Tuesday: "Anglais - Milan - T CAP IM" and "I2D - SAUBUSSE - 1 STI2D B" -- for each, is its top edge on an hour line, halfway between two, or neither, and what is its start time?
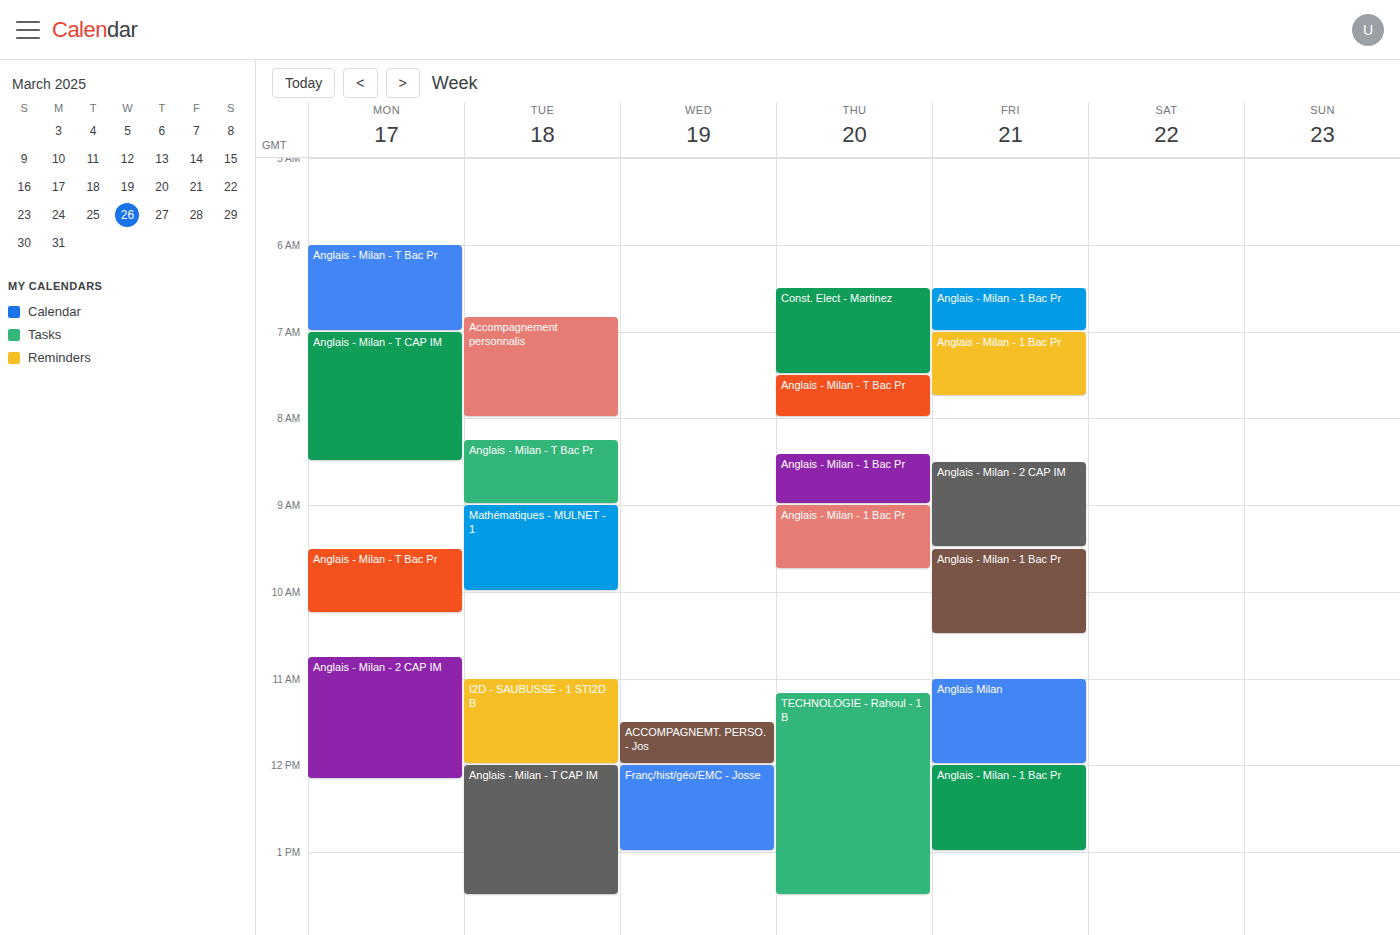
"Anglais - Milan - T CAP IM": 12:00, exactly on the 12:00 line. "I2D - SAUBUSSE - 1 STI2D B": 11:00, exactly on the 11:00 line.